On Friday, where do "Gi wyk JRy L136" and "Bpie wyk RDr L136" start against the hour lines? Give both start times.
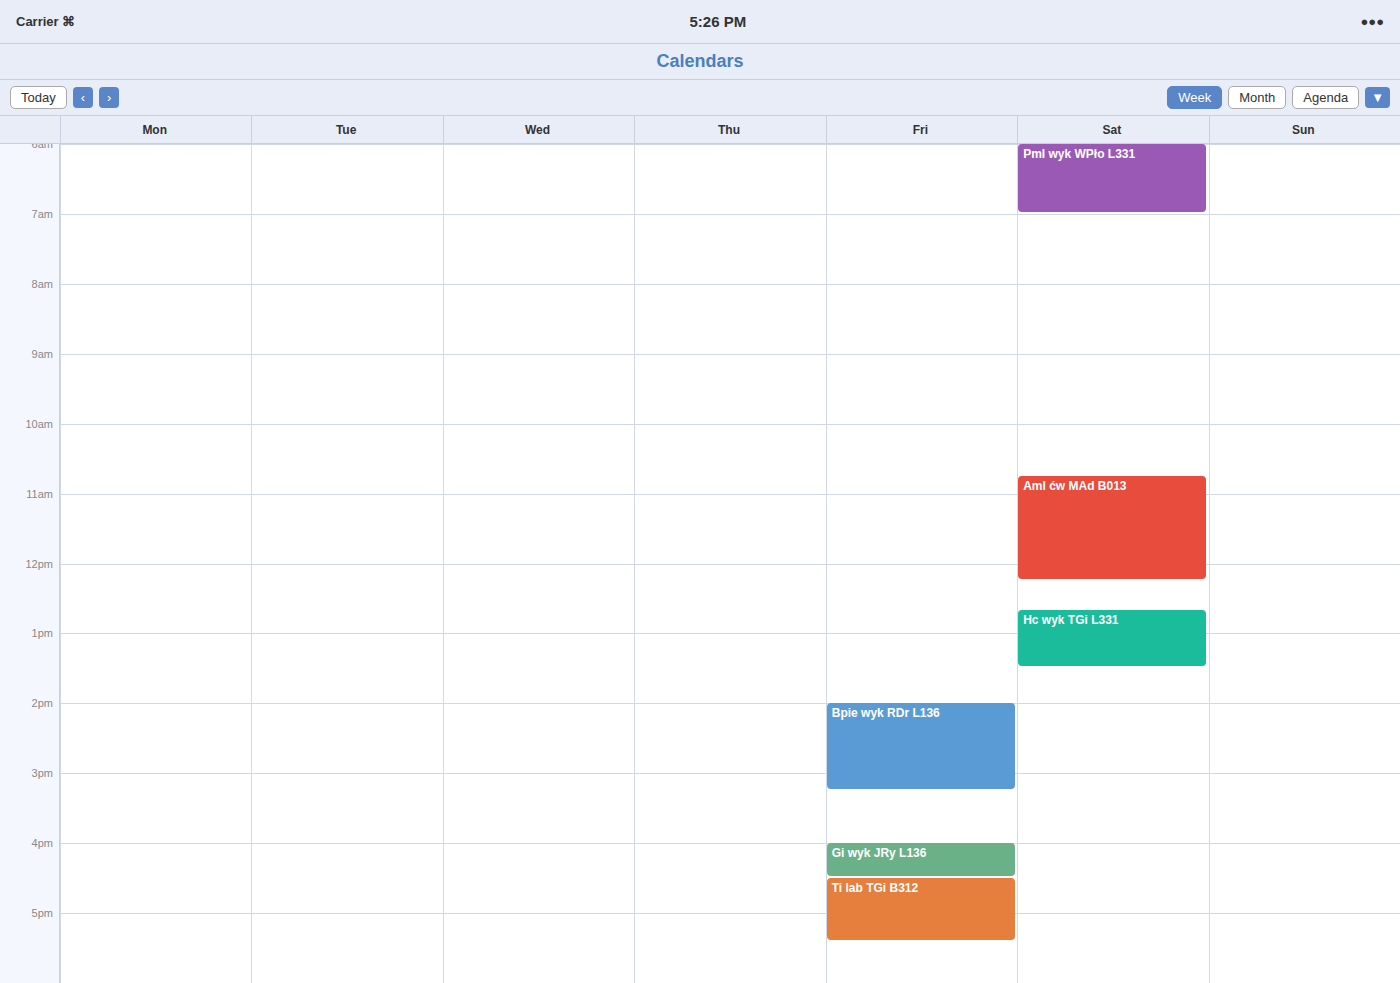
"Gi wyk JRy L136": 4:00 PM, exactly on the 4 PM line. "Bpie wyk RDr L136": 2:00 PM, exactly on the 2 PM line.